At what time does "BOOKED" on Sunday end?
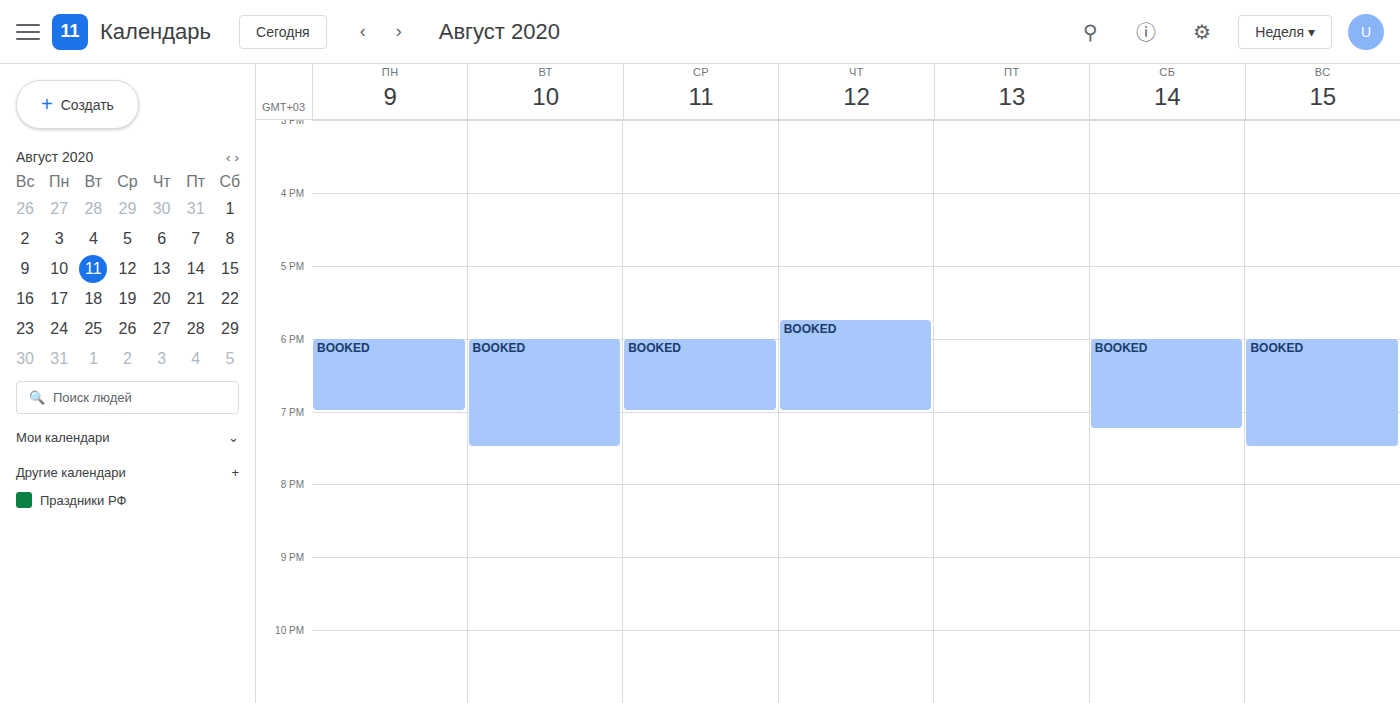
19:30